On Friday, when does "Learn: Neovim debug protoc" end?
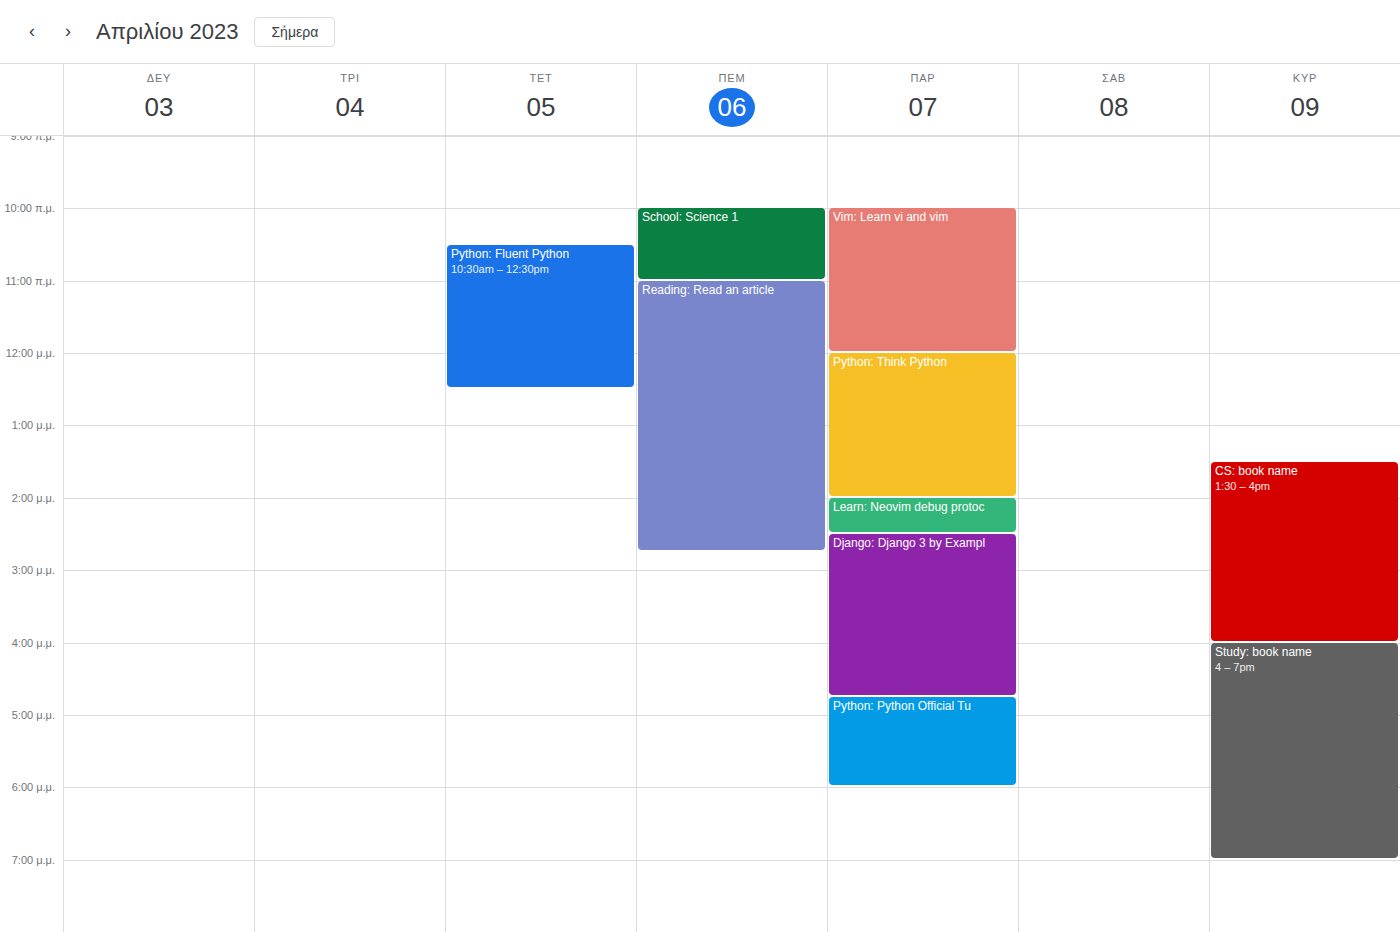
2:30 PM